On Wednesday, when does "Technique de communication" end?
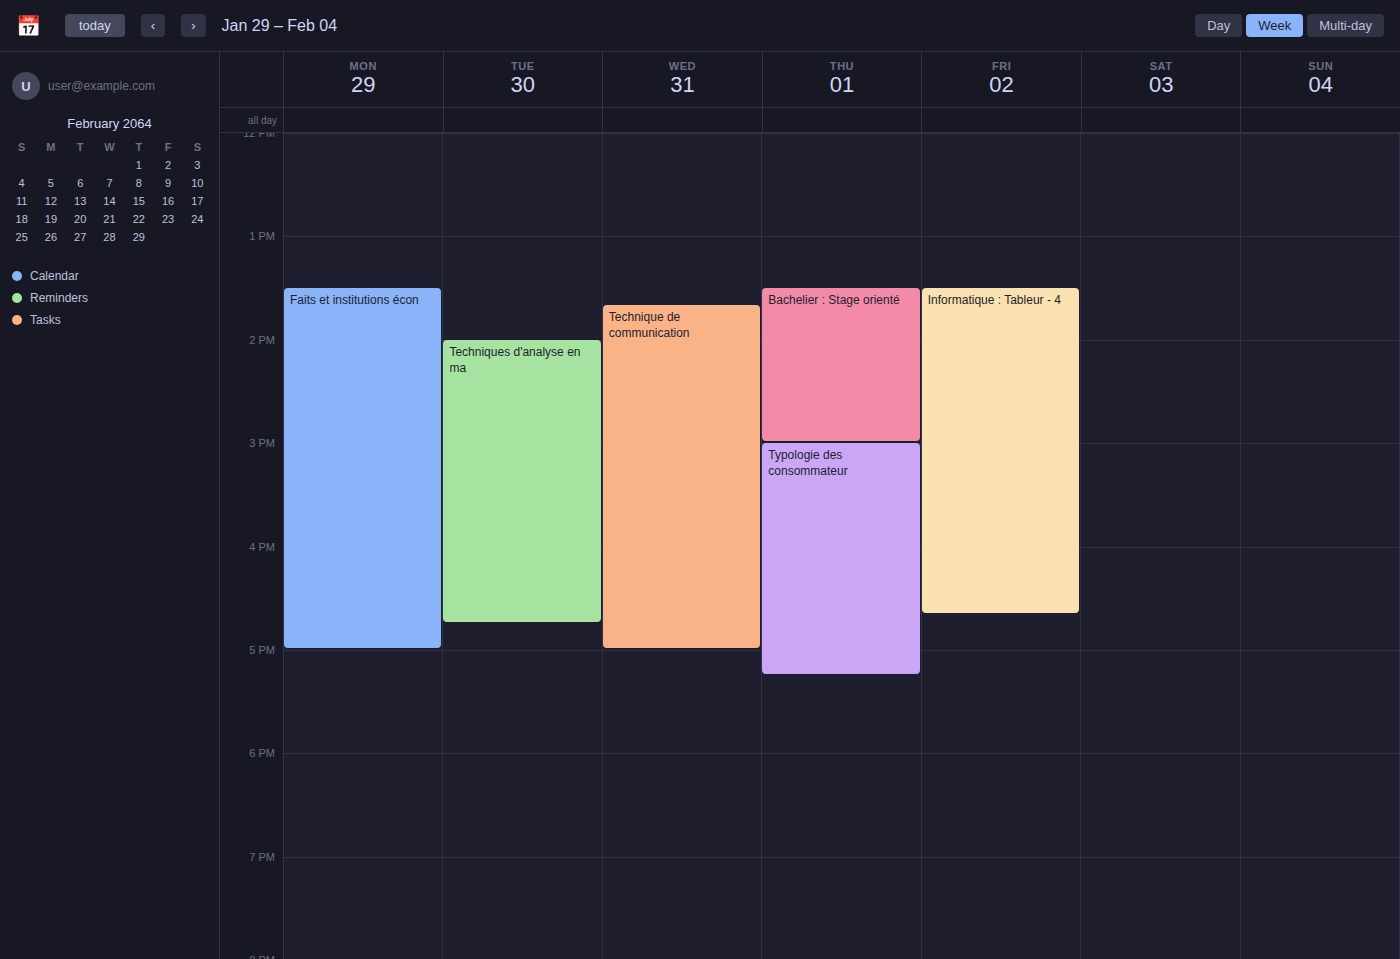
5:00 PM